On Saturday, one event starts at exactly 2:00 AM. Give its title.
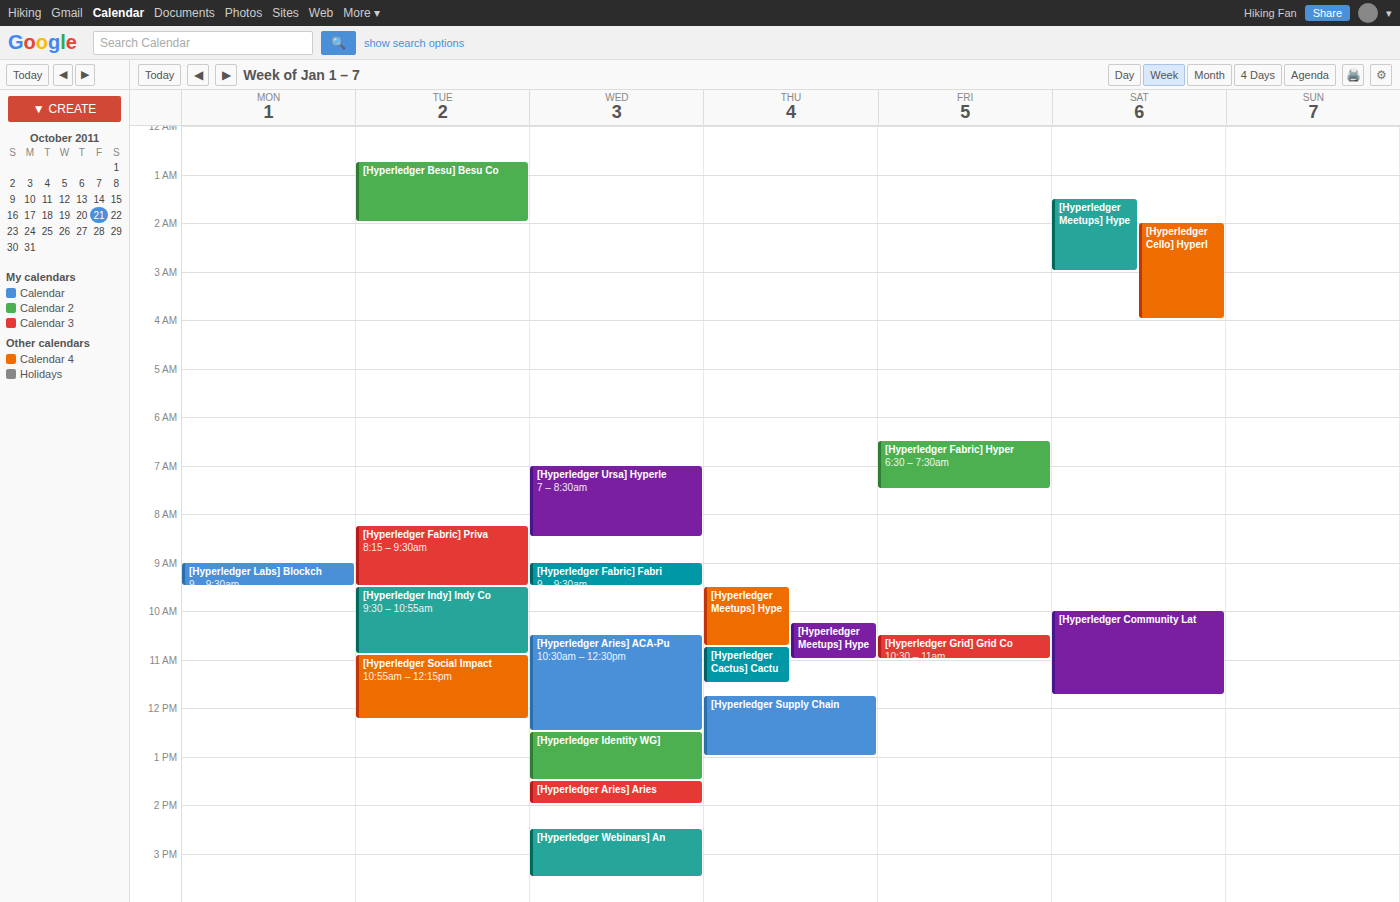
"[Hyperledger Cello] Hyperl"